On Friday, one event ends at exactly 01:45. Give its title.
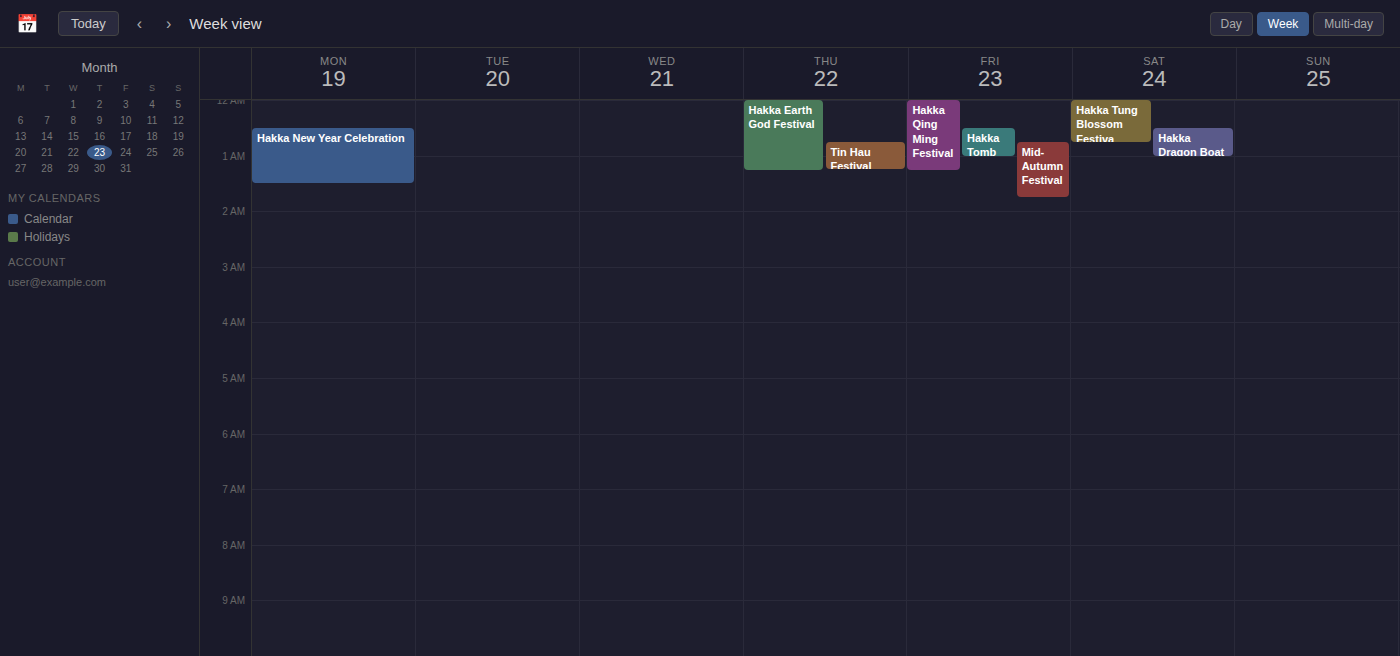
"Mid-Autumn Festival"